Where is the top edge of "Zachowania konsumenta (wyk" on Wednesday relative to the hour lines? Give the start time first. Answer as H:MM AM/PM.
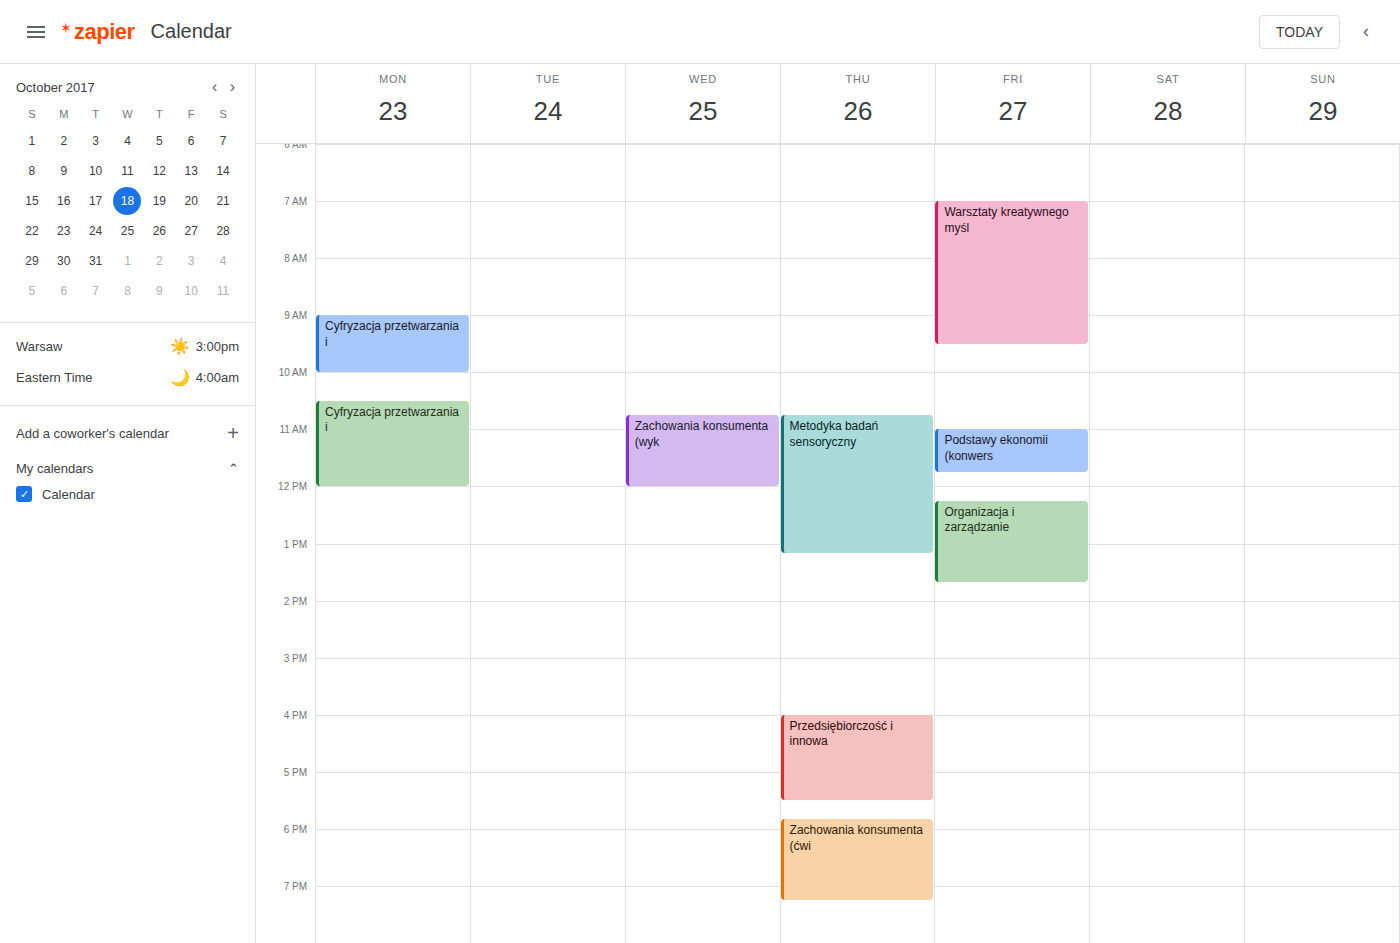
10:45 AM -- neither: three quarters of the way from the 10 AM line to the 11 AM line.